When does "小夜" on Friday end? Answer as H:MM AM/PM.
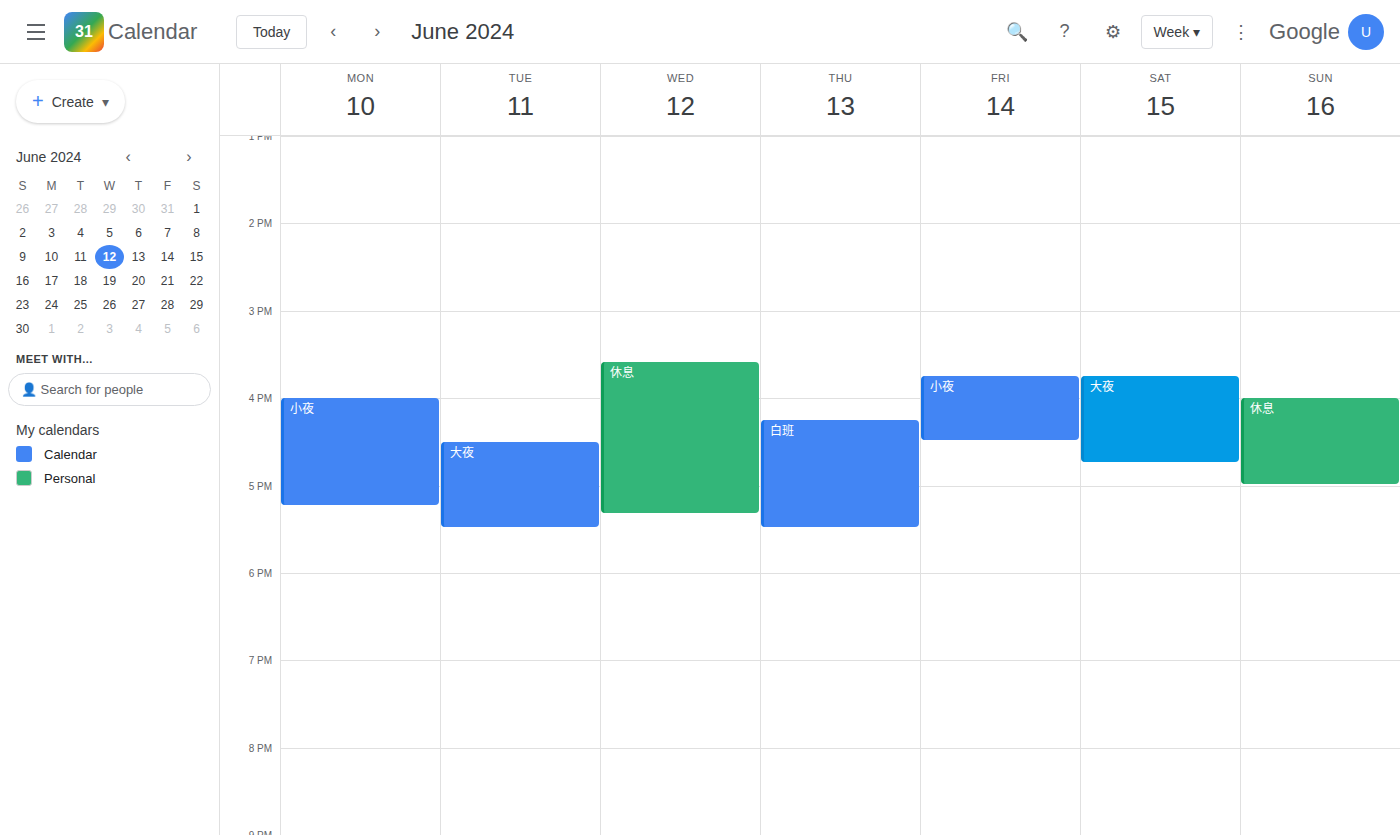
4:30 PM